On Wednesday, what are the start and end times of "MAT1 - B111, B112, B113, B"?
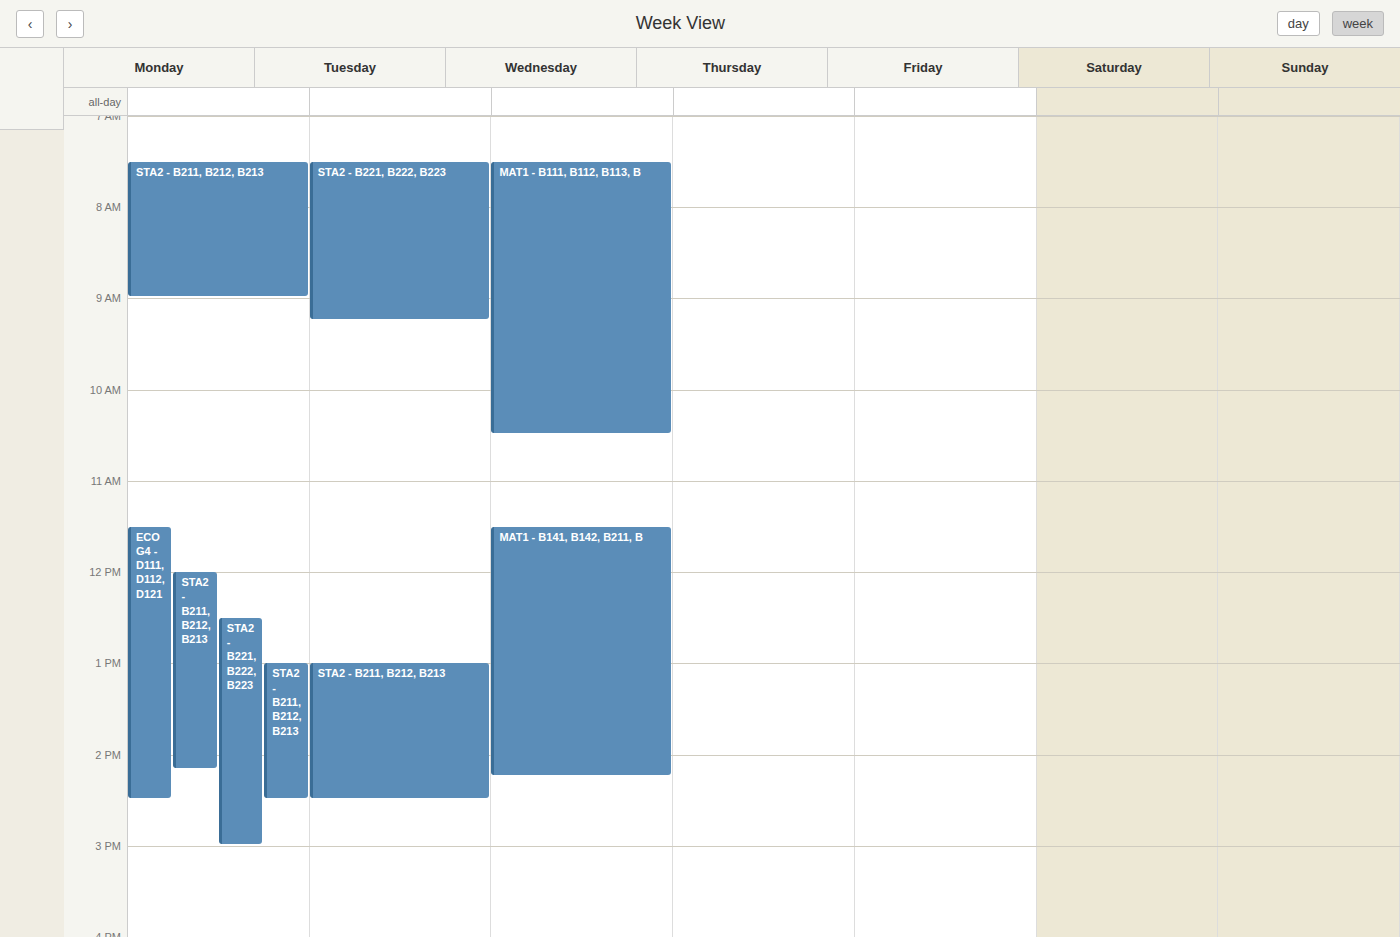
7:30 AM to 10:30 AM